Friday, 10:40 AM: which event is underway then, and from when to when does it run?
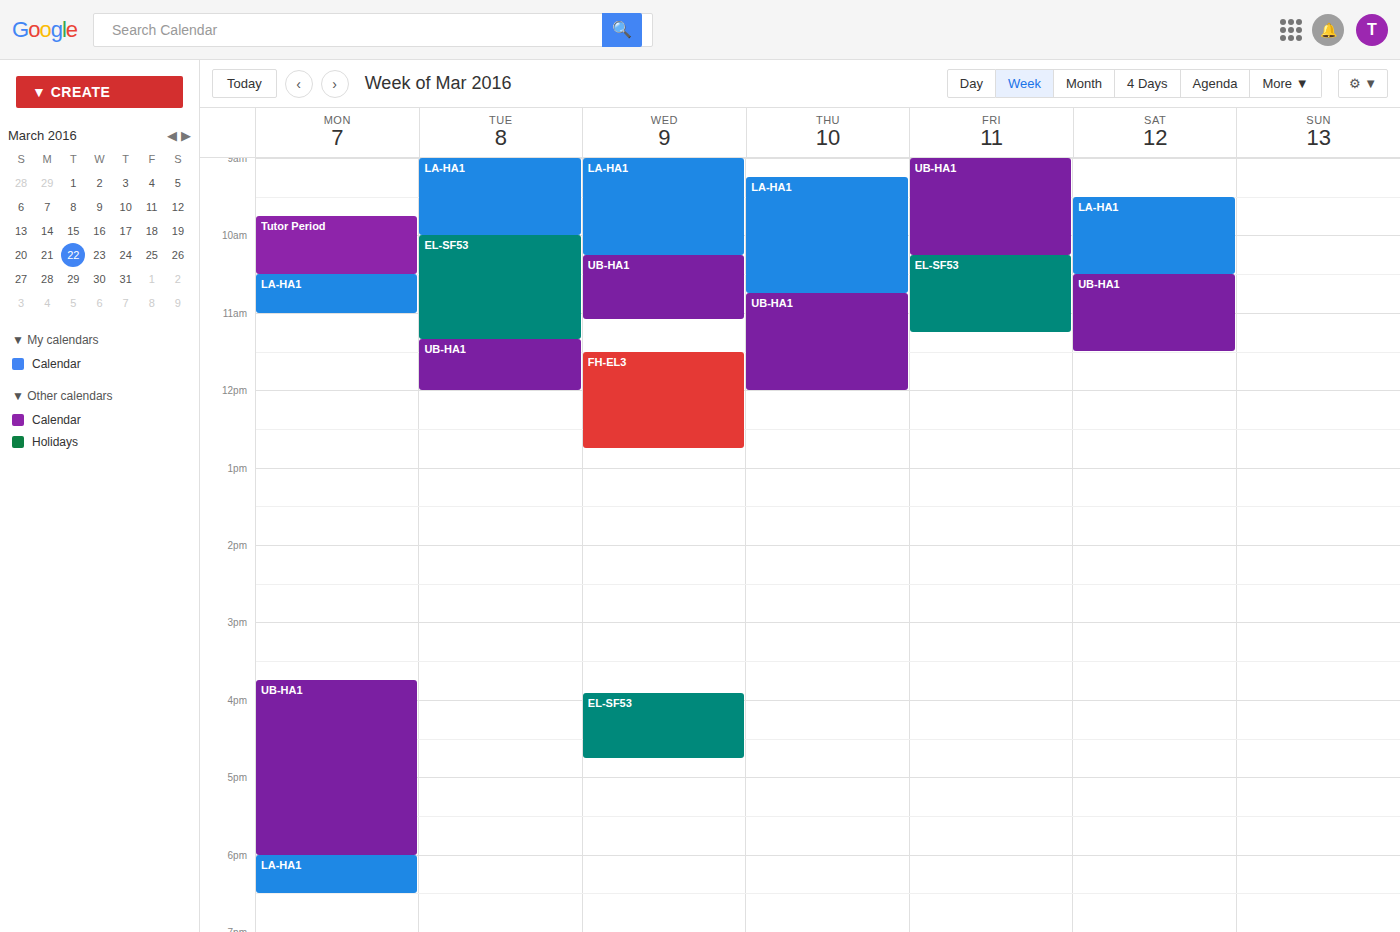
"EL-SF53", 10:15 AM to 11:15 AM